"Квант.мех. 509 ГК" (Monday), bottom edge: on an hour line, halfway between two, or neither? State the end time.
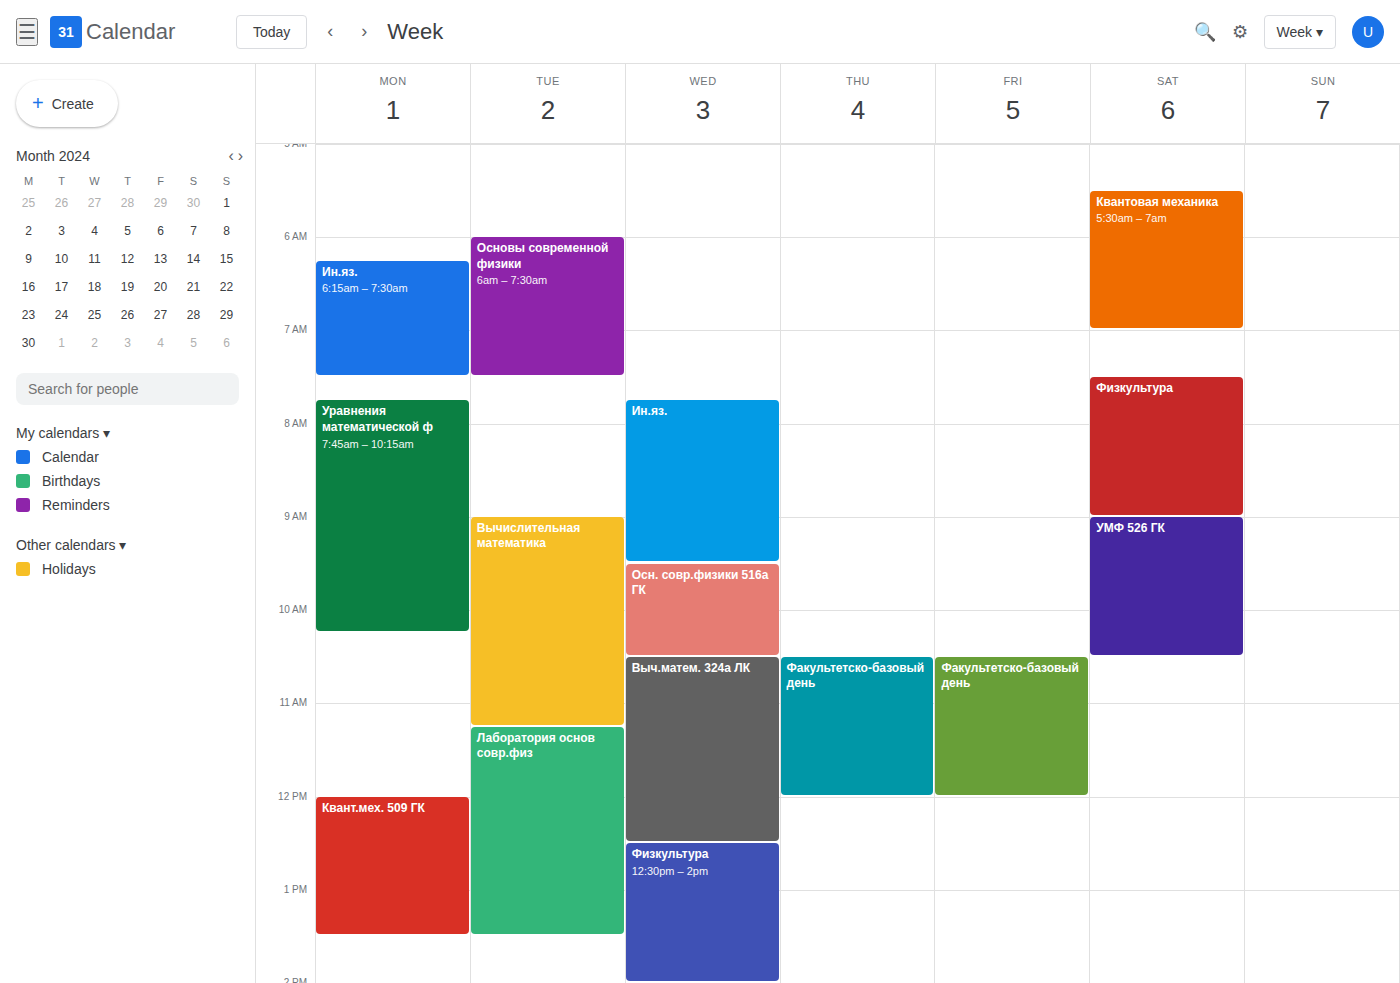
1:30 PM -- halfway between the 1 PM and 2 PM lines.